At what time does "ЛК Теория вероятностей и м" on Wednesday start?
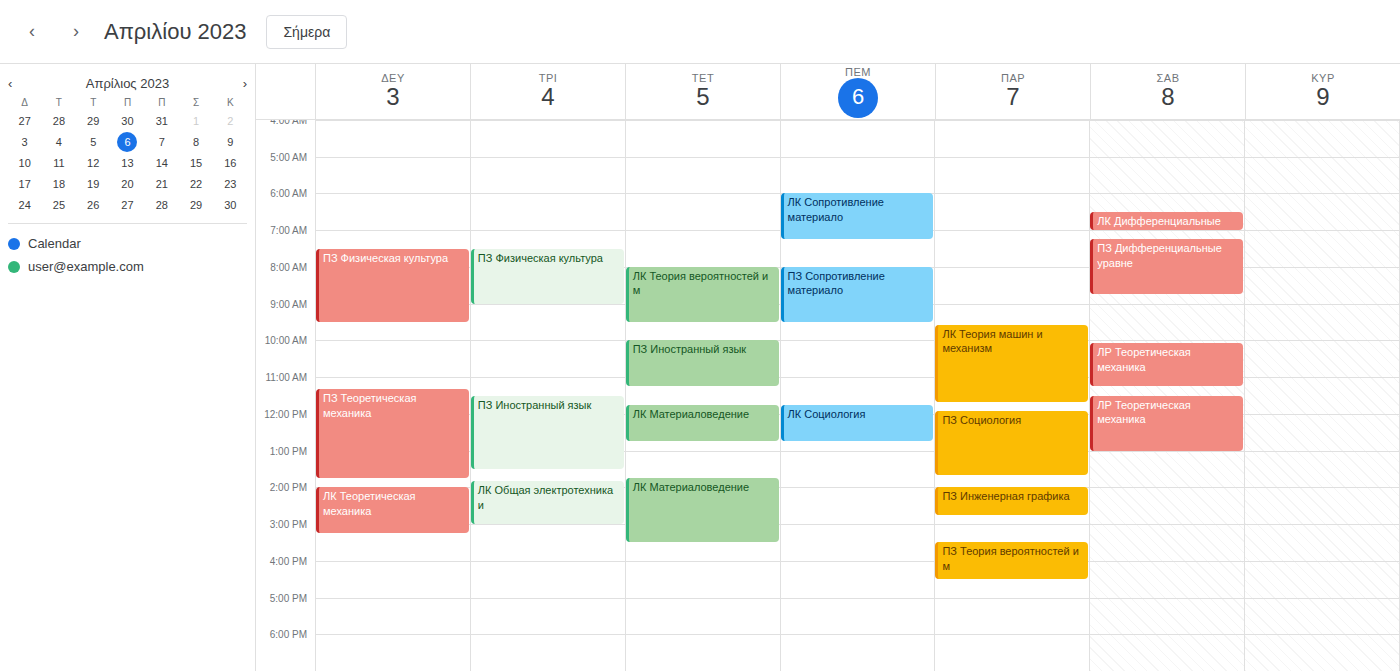
8:00 AM